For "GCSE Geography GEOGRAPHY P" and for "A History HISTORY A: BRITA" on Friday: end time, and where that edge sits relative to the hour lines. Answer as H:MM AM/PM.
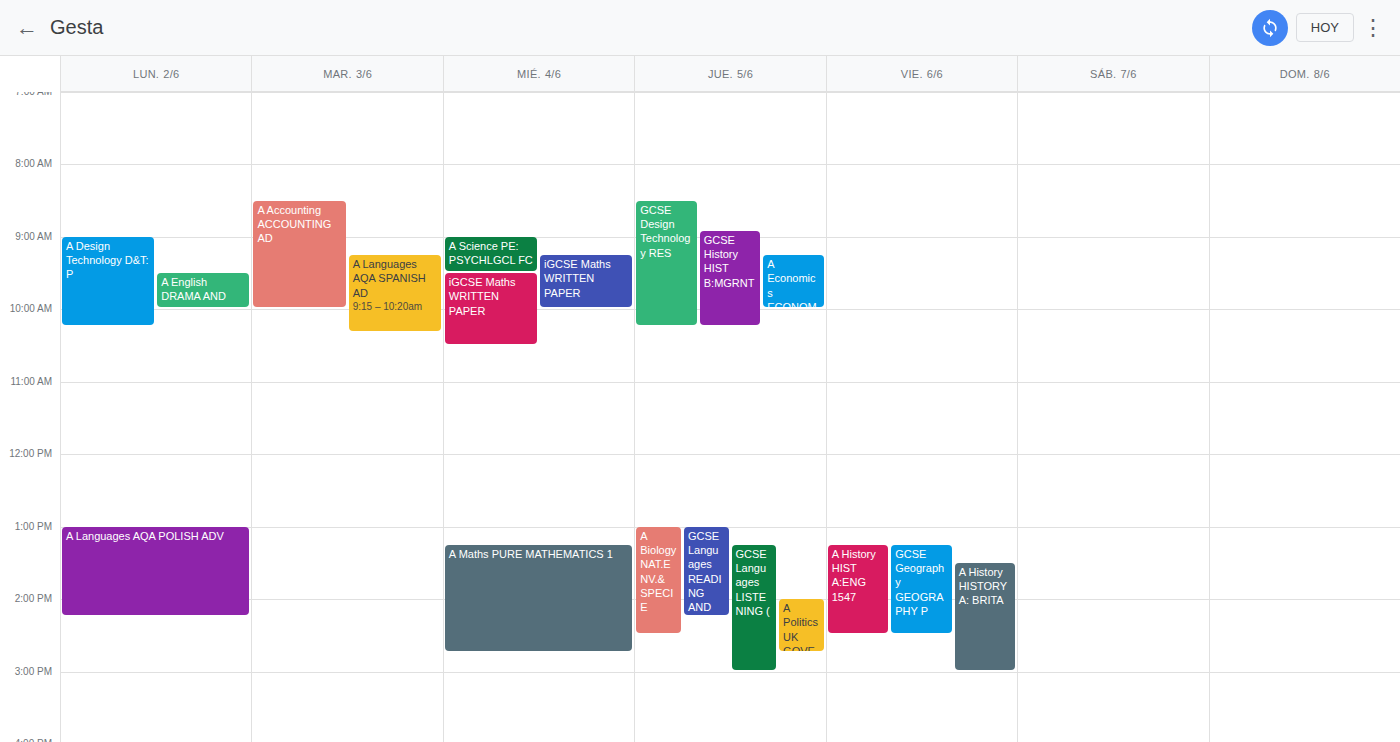
"GCSE Geography GEOGRAPHY P": 2:30 PM, halfway between the 2 PM and 3 PM lines. "A History HISTORY A: BRITA": 3:00 PM, exactly on the 3 PM line.